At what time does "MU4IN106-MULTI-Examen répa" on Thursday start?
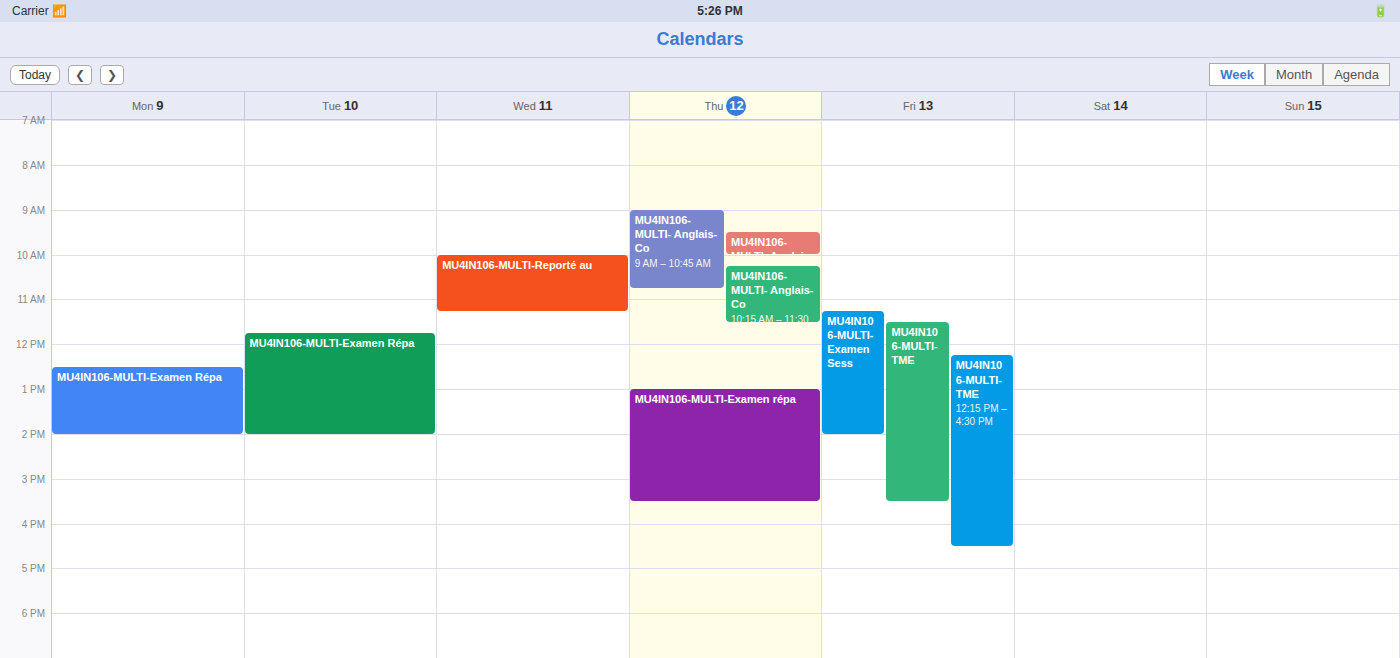
1:00 PM